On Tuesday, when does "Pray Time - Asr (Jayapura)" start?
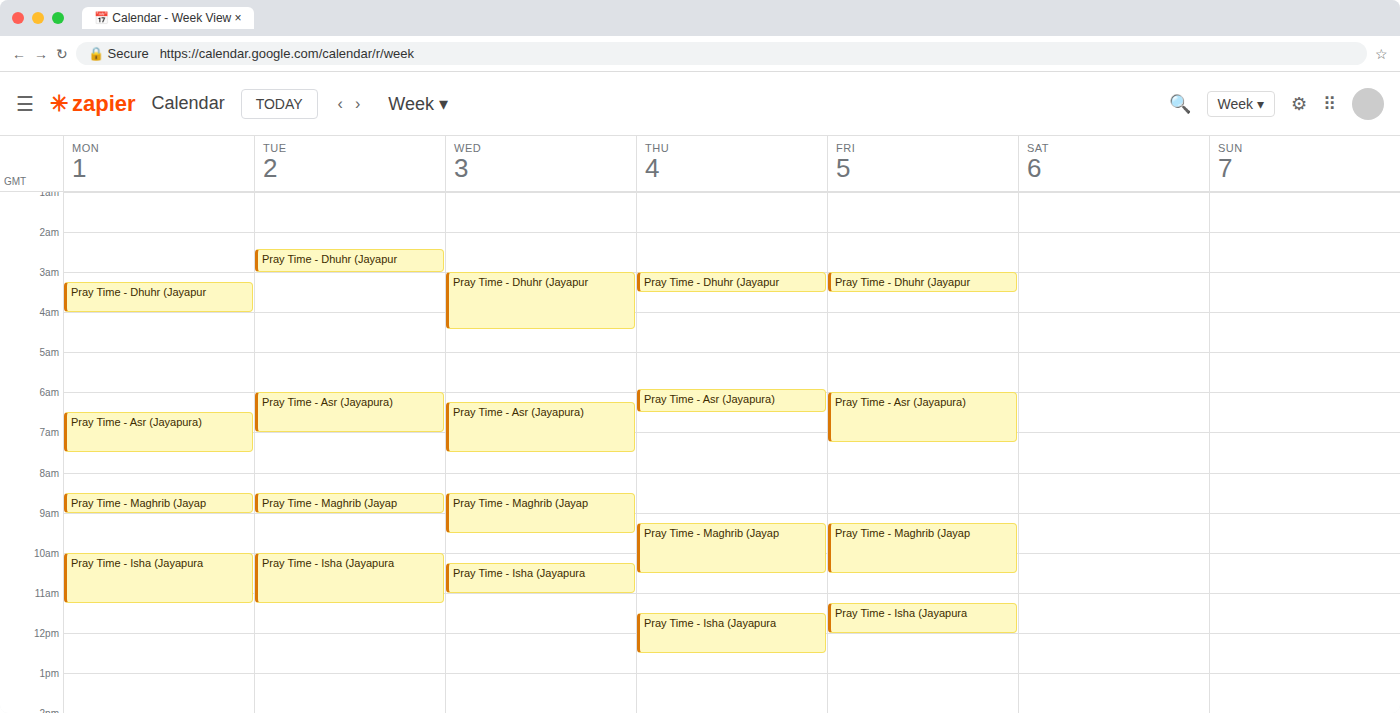
6:00 AM